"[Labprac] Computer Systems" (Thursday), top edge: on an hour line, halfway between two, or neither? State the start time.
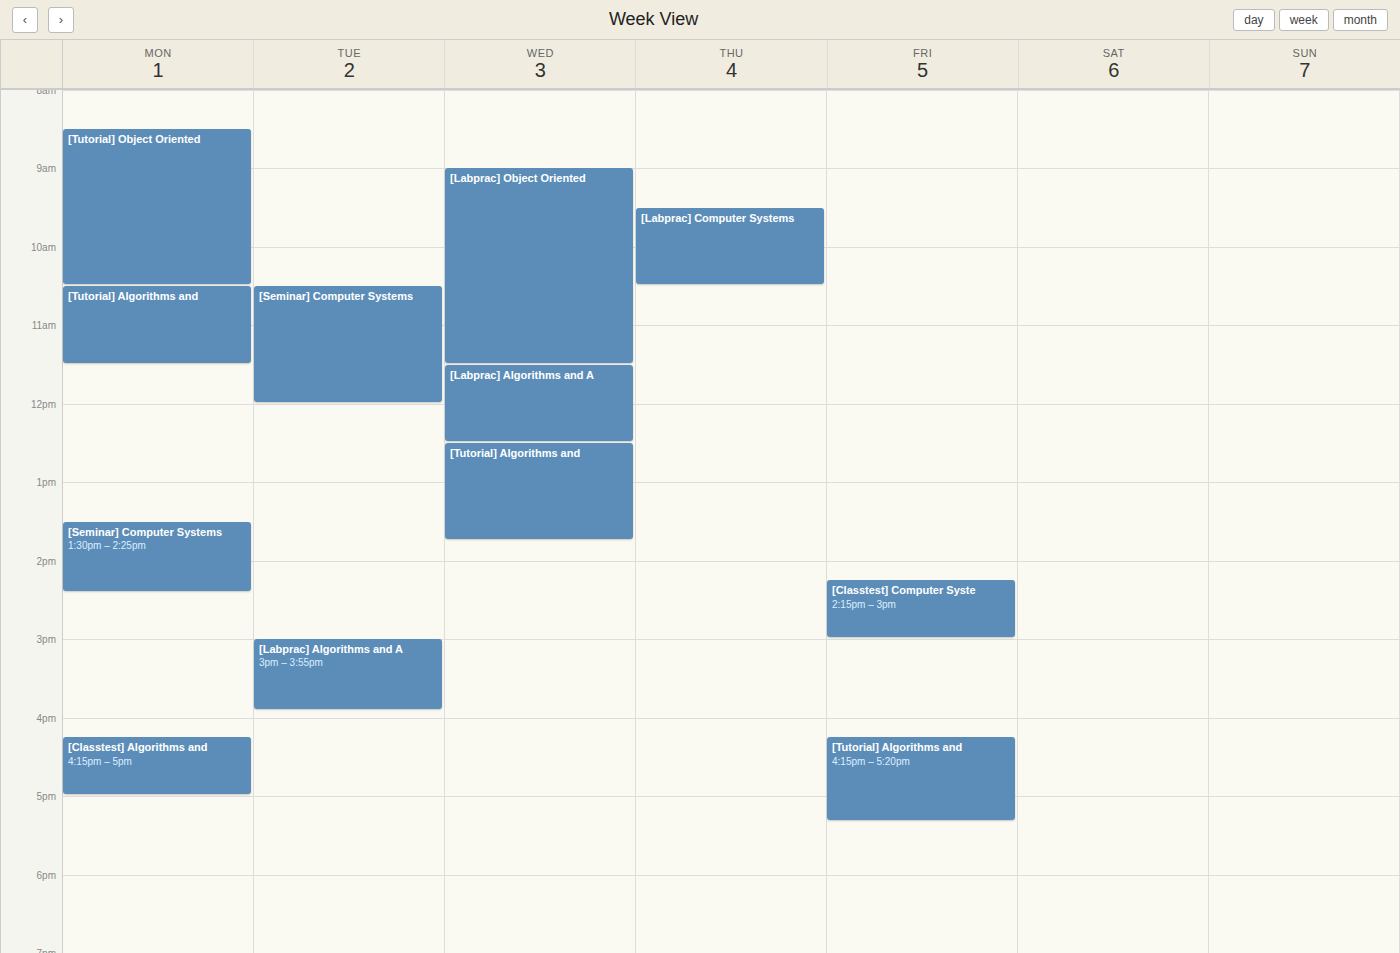
9:30 AM -- halfway between the 9 AM and 10 AM lines.